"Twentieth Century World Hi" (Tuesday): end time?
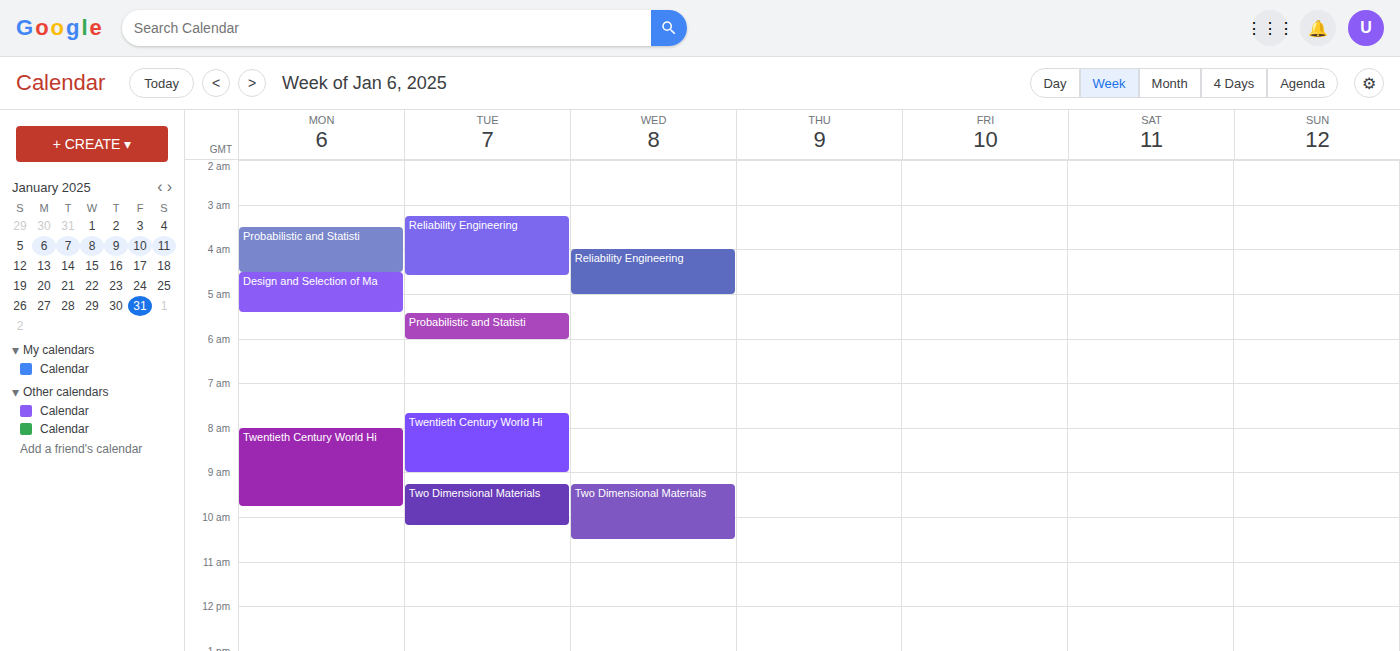
9:00 AM